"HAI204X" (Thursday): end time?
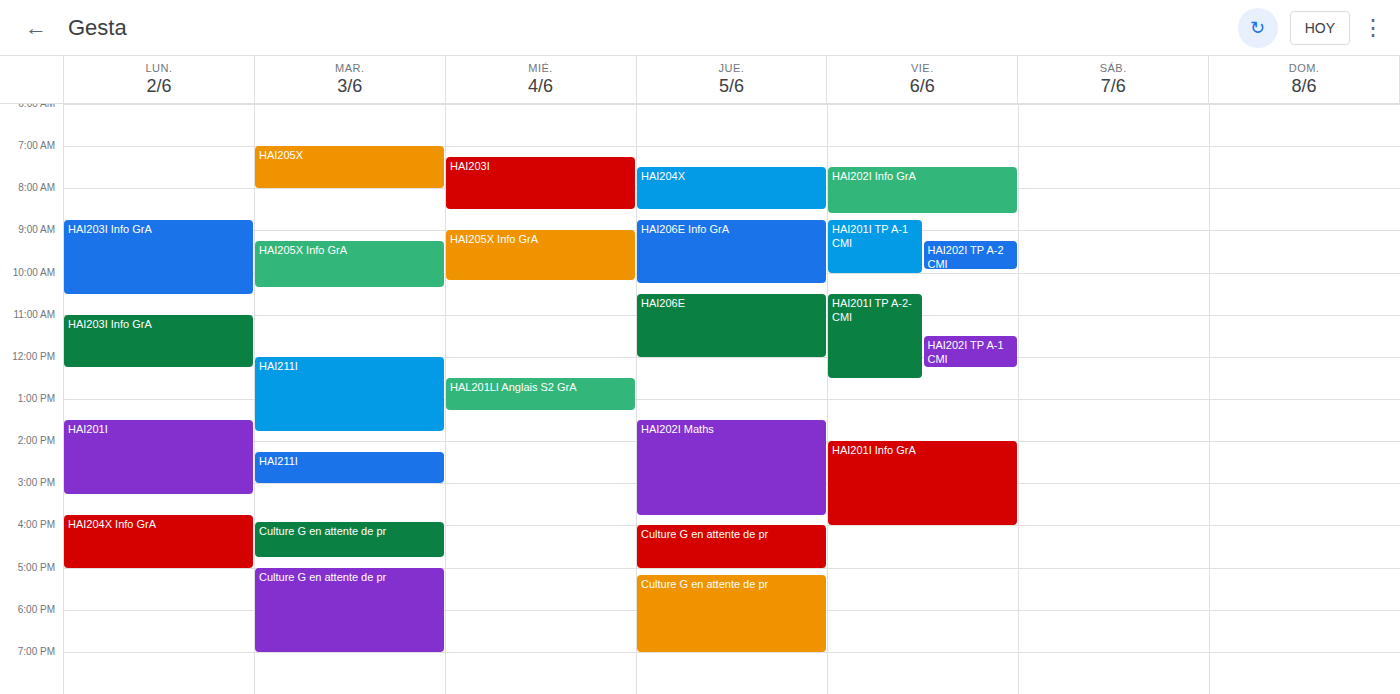
08:30